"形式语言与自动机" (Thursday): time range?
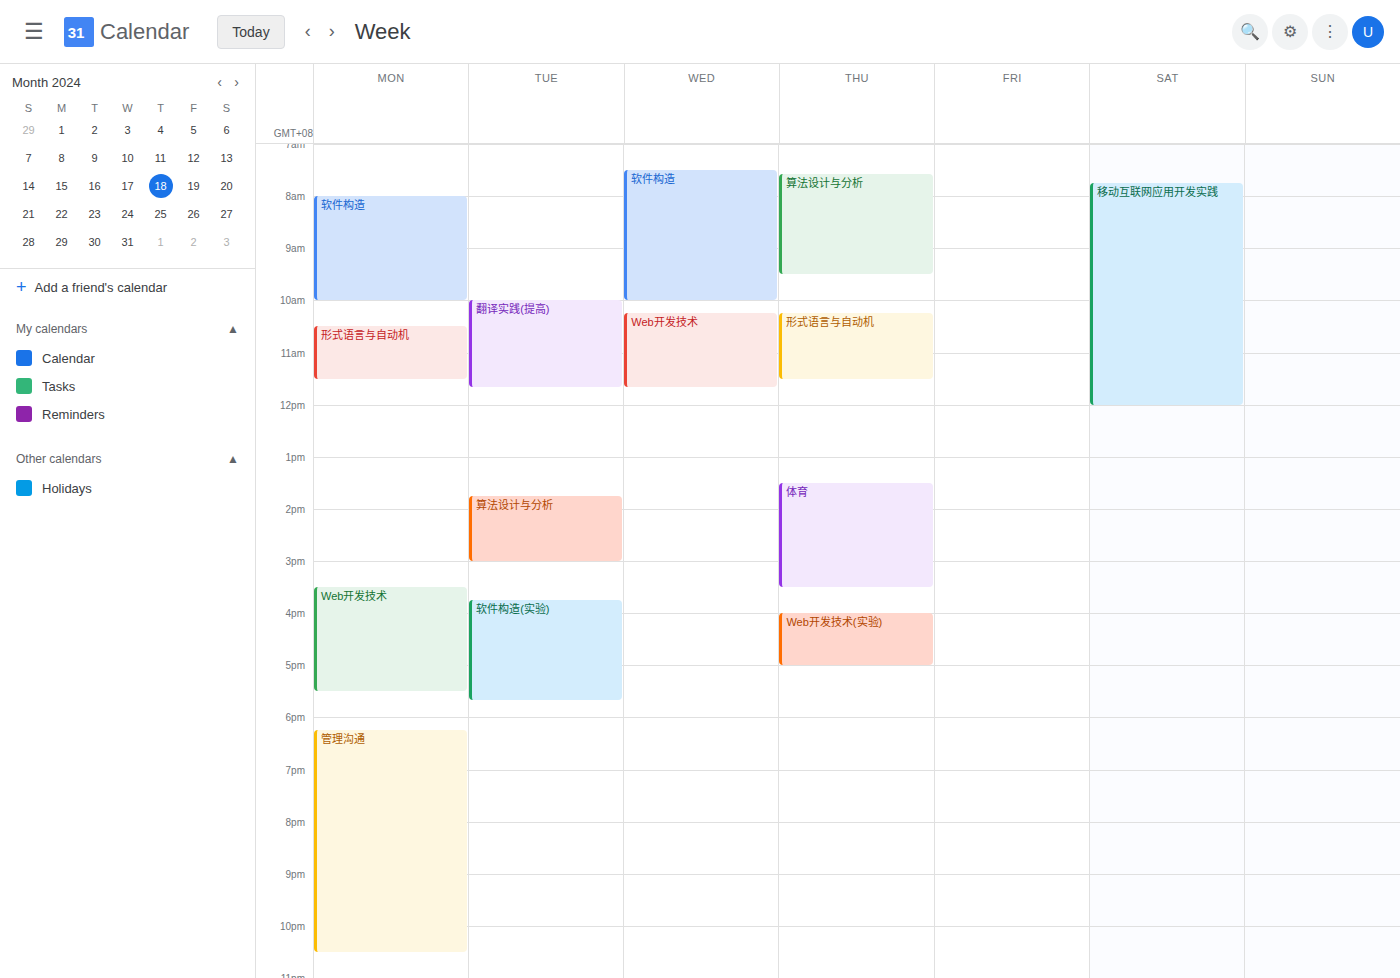
10:15 AM to 11:30 AM